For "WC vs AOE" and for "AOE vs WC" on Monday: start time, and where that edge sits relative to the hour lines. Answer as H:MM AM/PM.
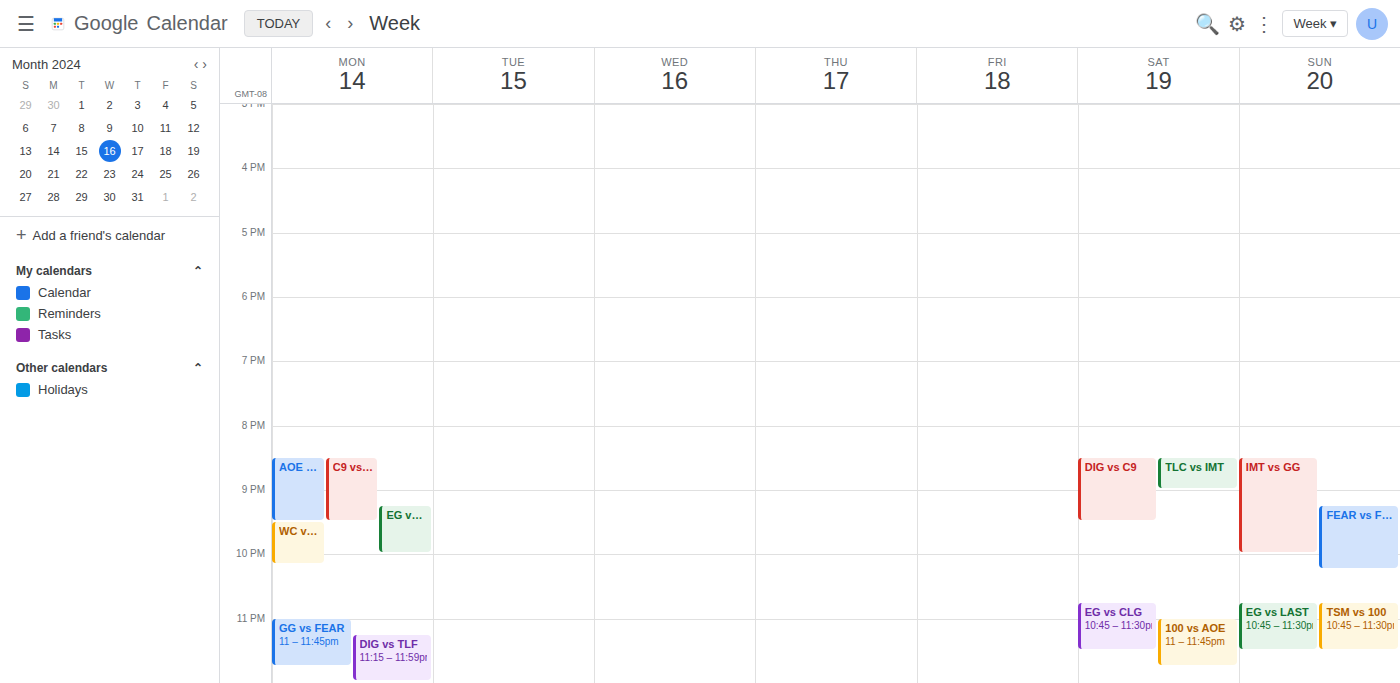
"WC vs AOE": 9:30 PM, halfway between the 9 PM and 10 PM lines. "AOE vs WC": 8:30 PM, halfway between the 8 PM and 9 PM lines.